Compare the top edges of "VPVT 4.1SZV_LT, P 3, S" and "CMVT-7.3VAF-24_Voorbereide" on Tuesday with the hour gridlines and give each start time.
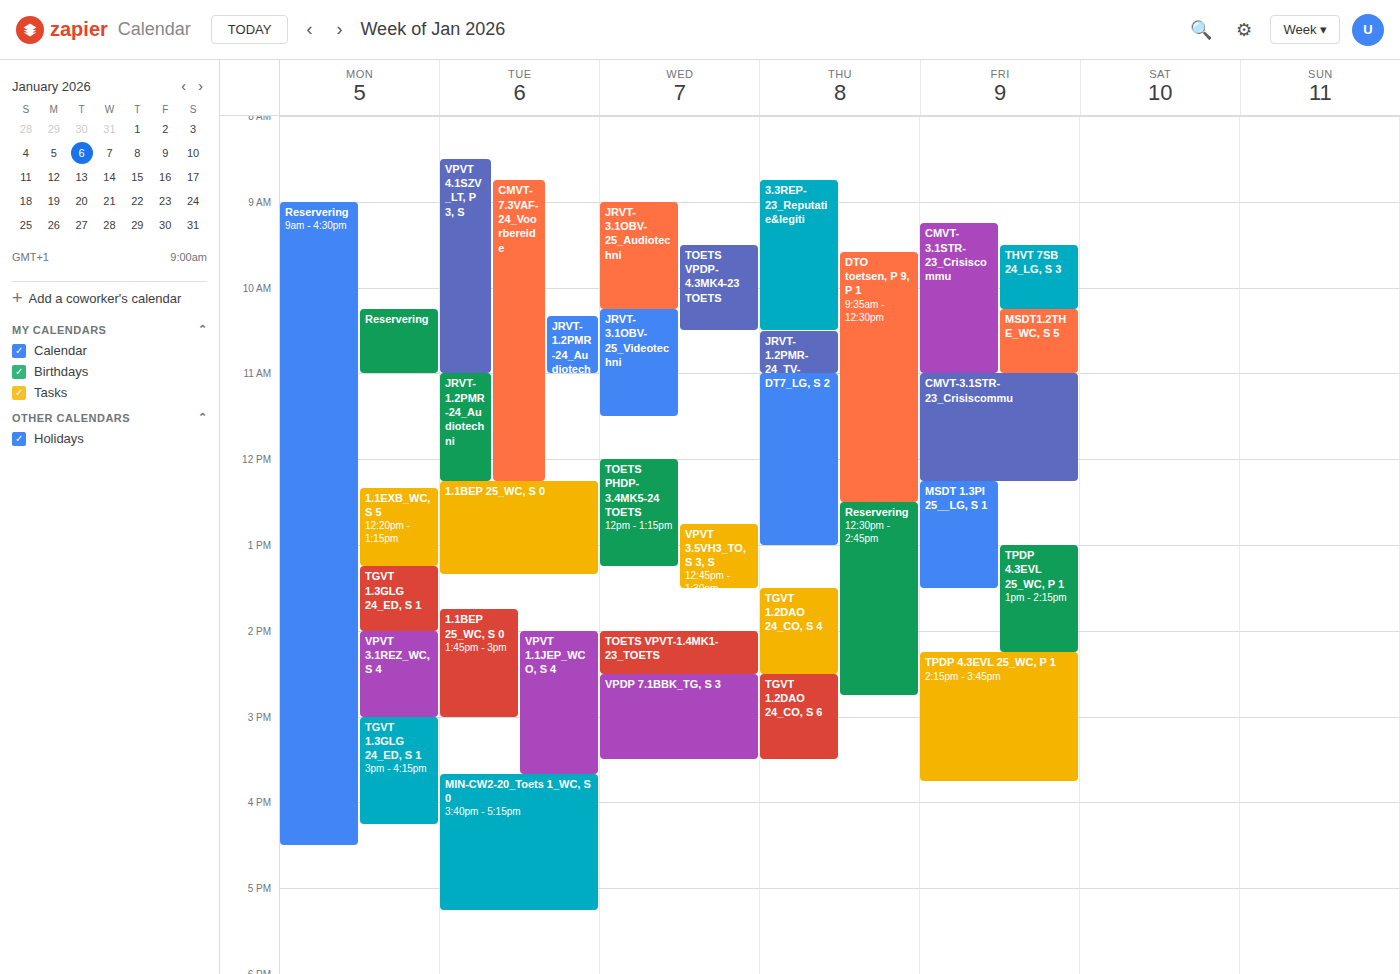
"VPVT 4.1SZV_LT, P 3, S": 8:30 AM, halfway between the 8 AM and 9 AM lines. "CMVT-7.3VAF-24_Voorbereide": 8:45 AM, neither: three quarters of the way from the 8 AM line to the 9 AM line.